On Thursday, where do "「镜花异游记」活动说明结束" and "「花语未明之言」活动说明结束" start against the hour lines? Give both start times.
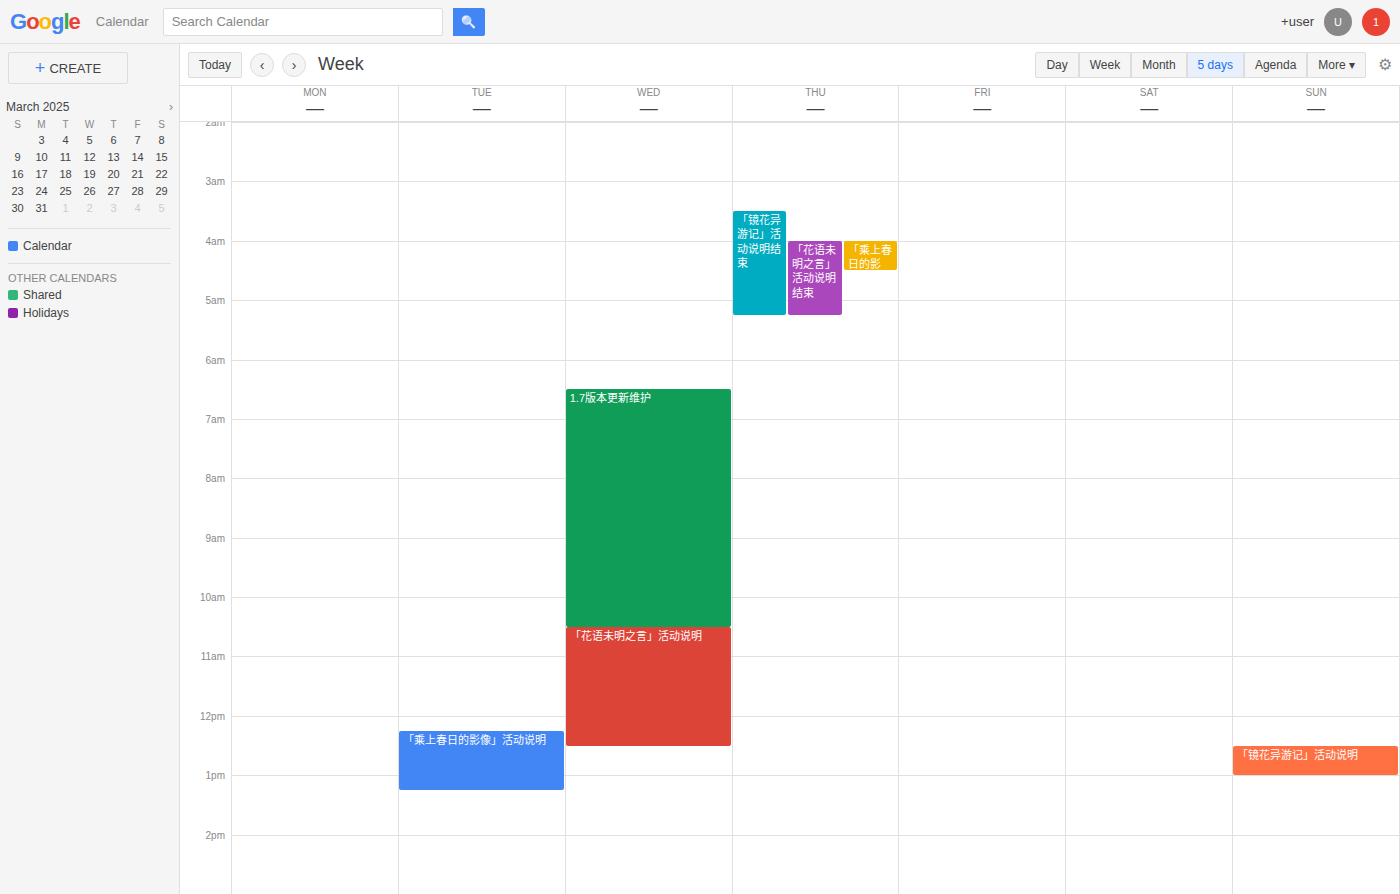
"「镜花异游记」活动说明结束": 3:30 AM, halfway between the 3 AM and 4 AM lines. "「花语未明之言」活动说明结束": 4:00 AM, exactly on the 4 AM line.